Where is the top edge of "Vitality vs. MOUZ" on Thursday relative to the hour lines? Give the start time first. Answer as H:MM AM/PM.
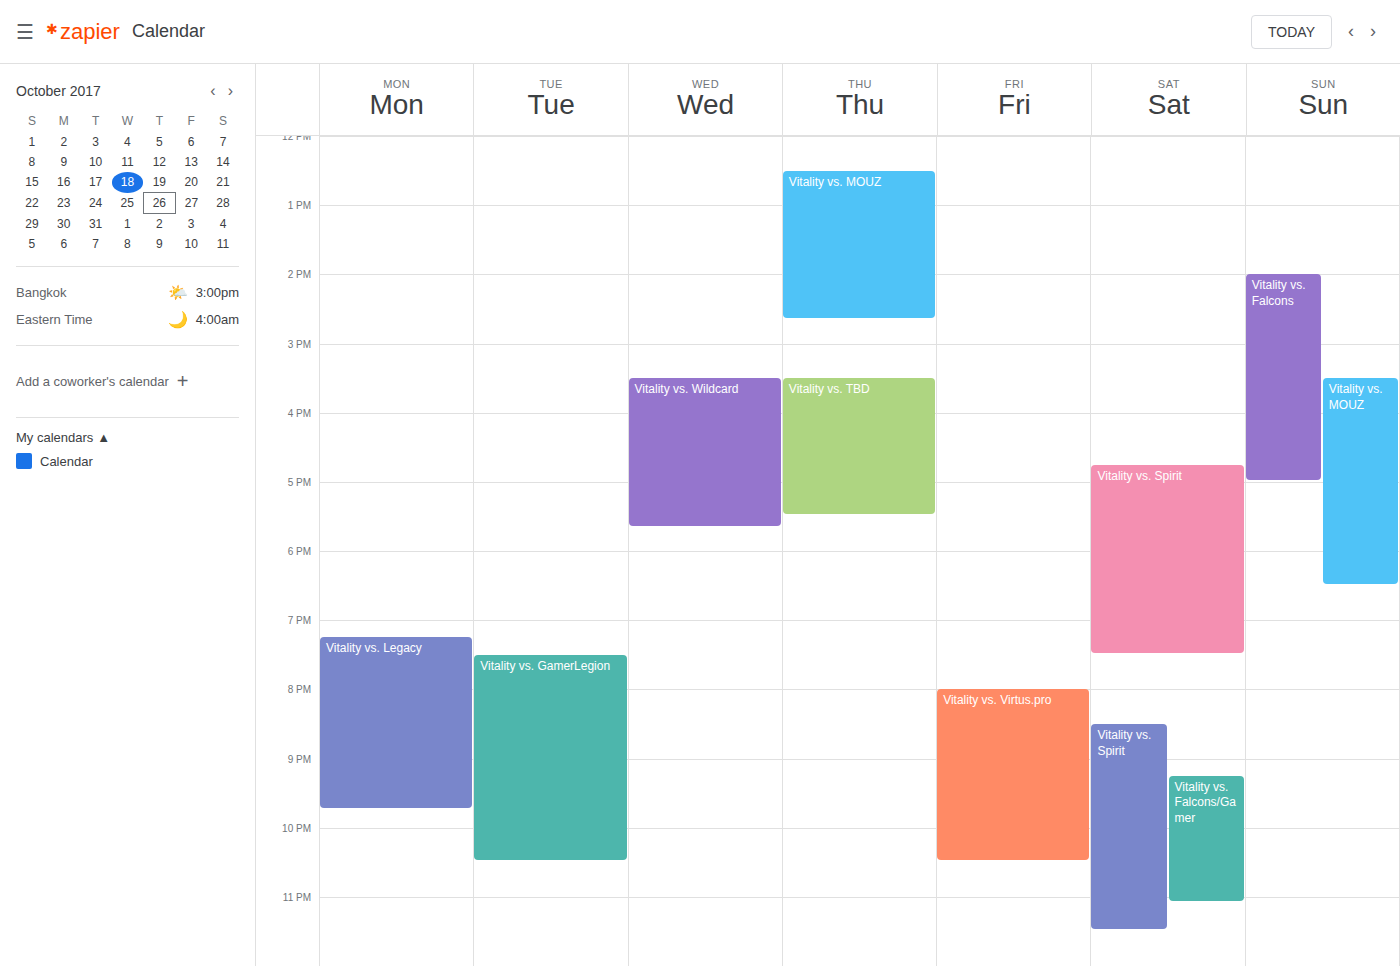
12:30 PM -- halfway between the 12 PM and 1 PM lines.